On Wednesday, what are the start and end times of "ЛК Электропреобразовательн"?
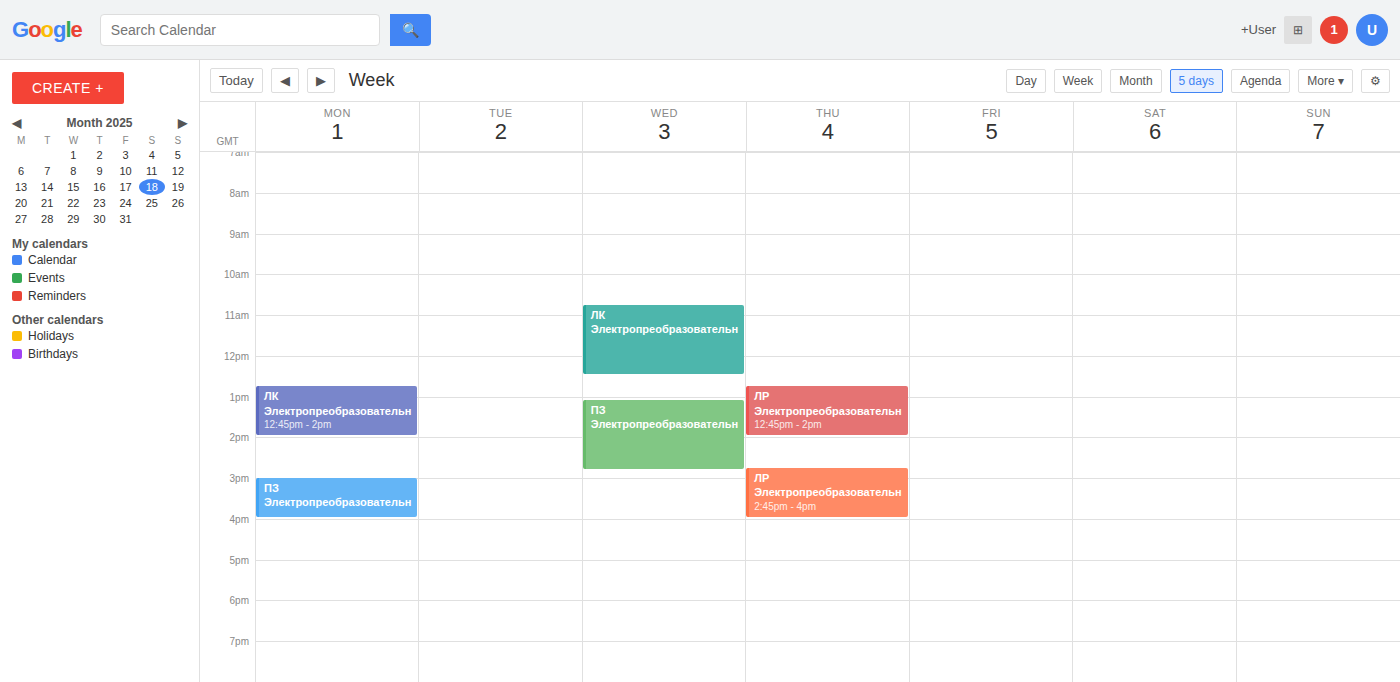
10:45 AM to 12:30 PM